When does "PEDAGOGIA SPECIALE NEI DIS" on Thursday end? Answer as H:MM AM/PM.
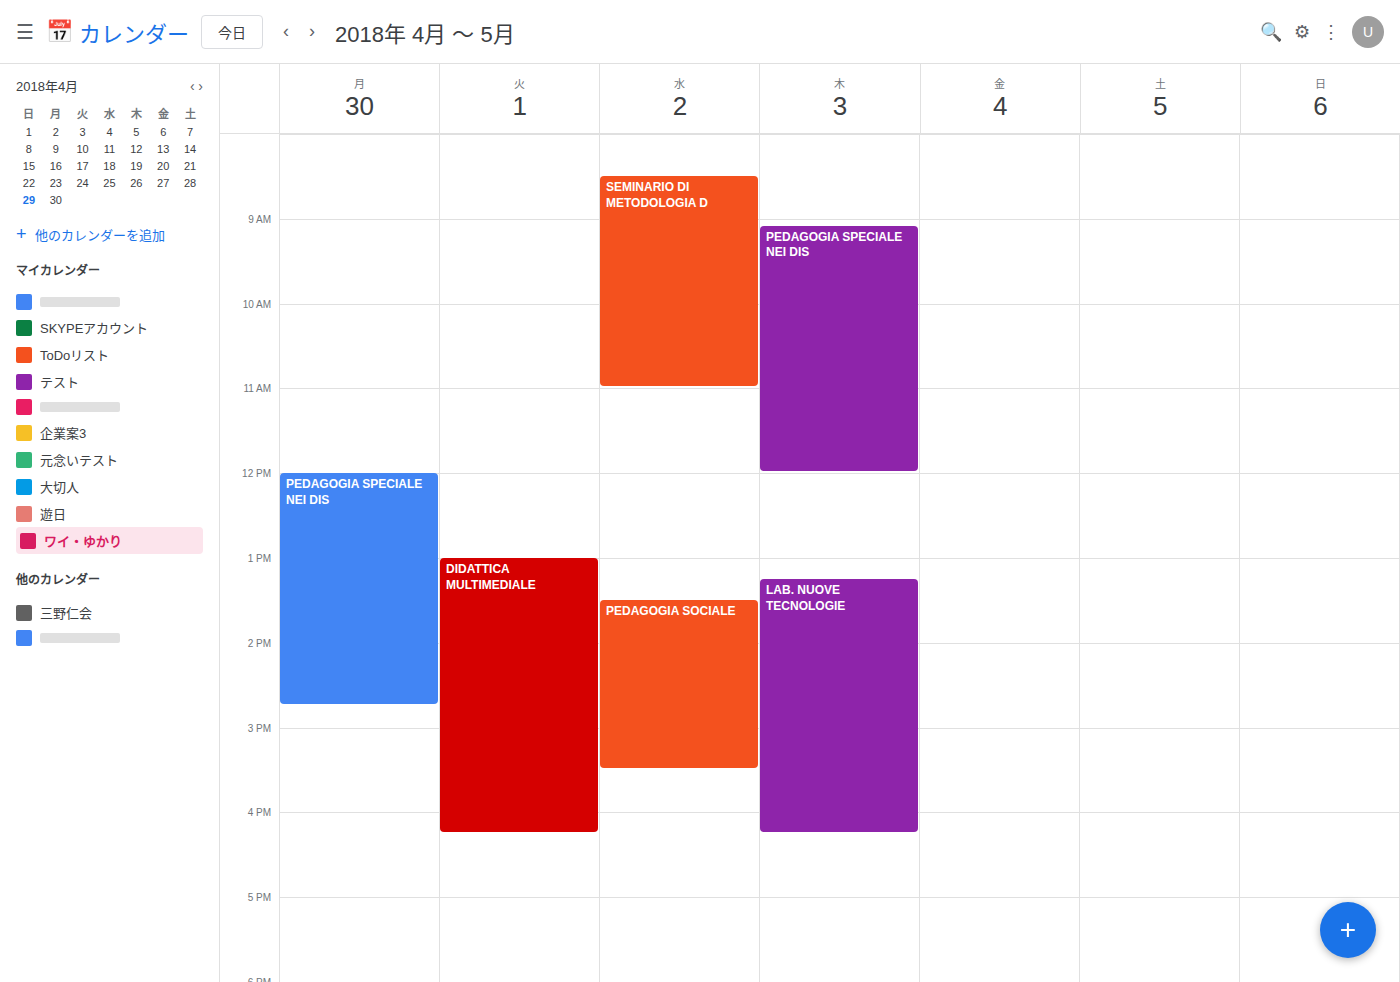
12:00 PM